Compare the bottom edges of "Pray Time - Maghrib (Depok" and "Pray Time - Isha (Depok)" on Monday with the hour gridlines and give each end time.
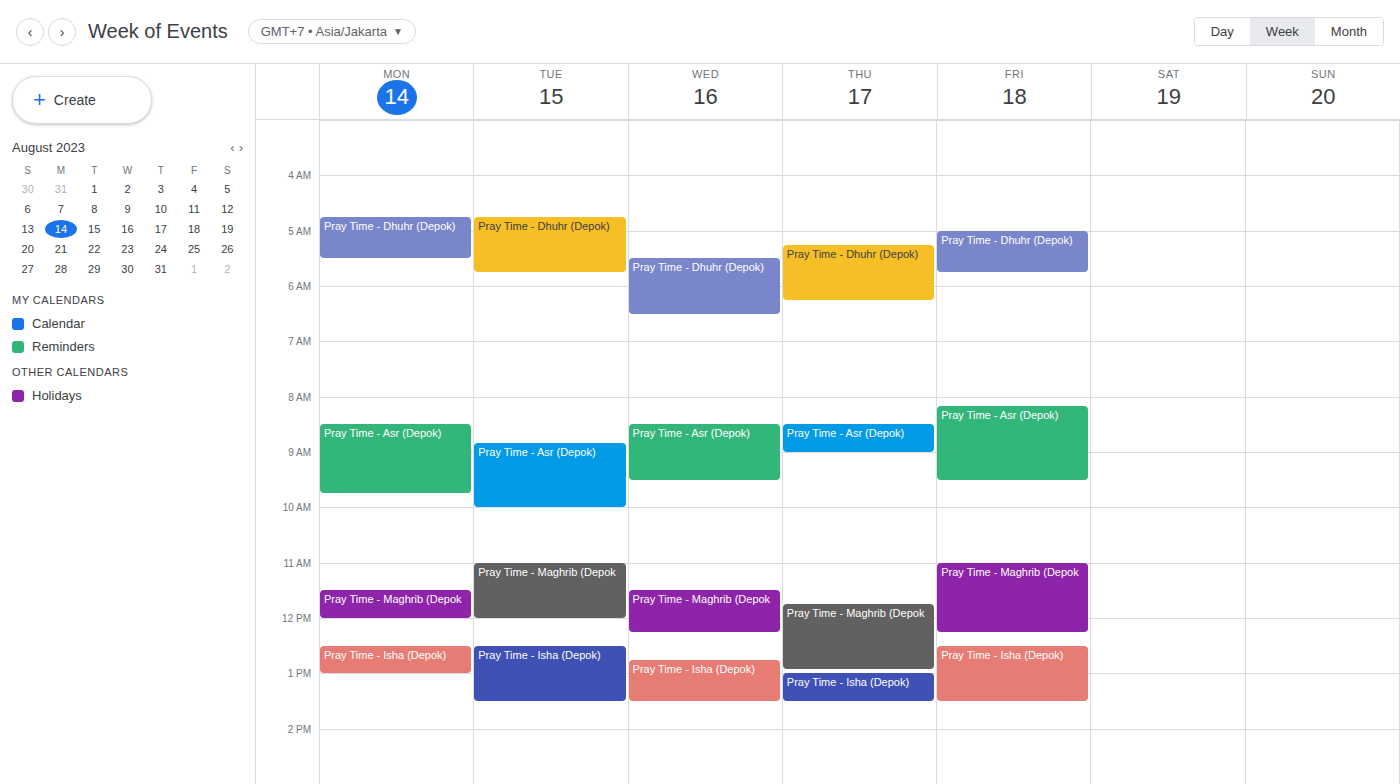
"Pray Time - Maghrib (Depok": 12:00 PM, exactly on the 12 PM line. "Pray Time - Isha (Depok)": 1:00 PM, exactly on the 1 PM line.